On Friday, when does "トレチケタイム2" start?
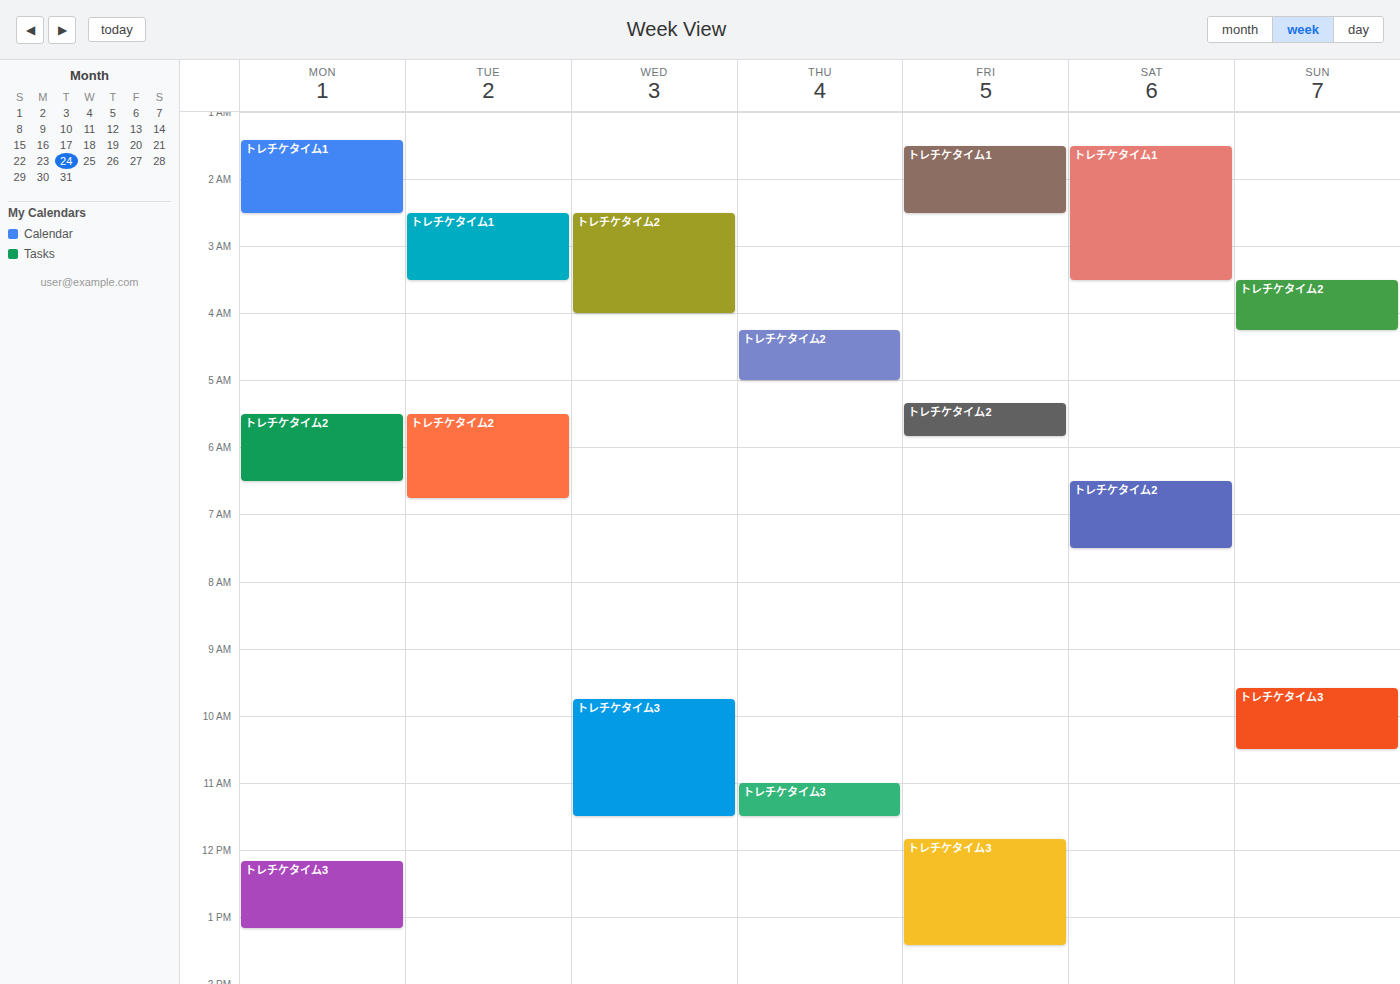
5:20 AM